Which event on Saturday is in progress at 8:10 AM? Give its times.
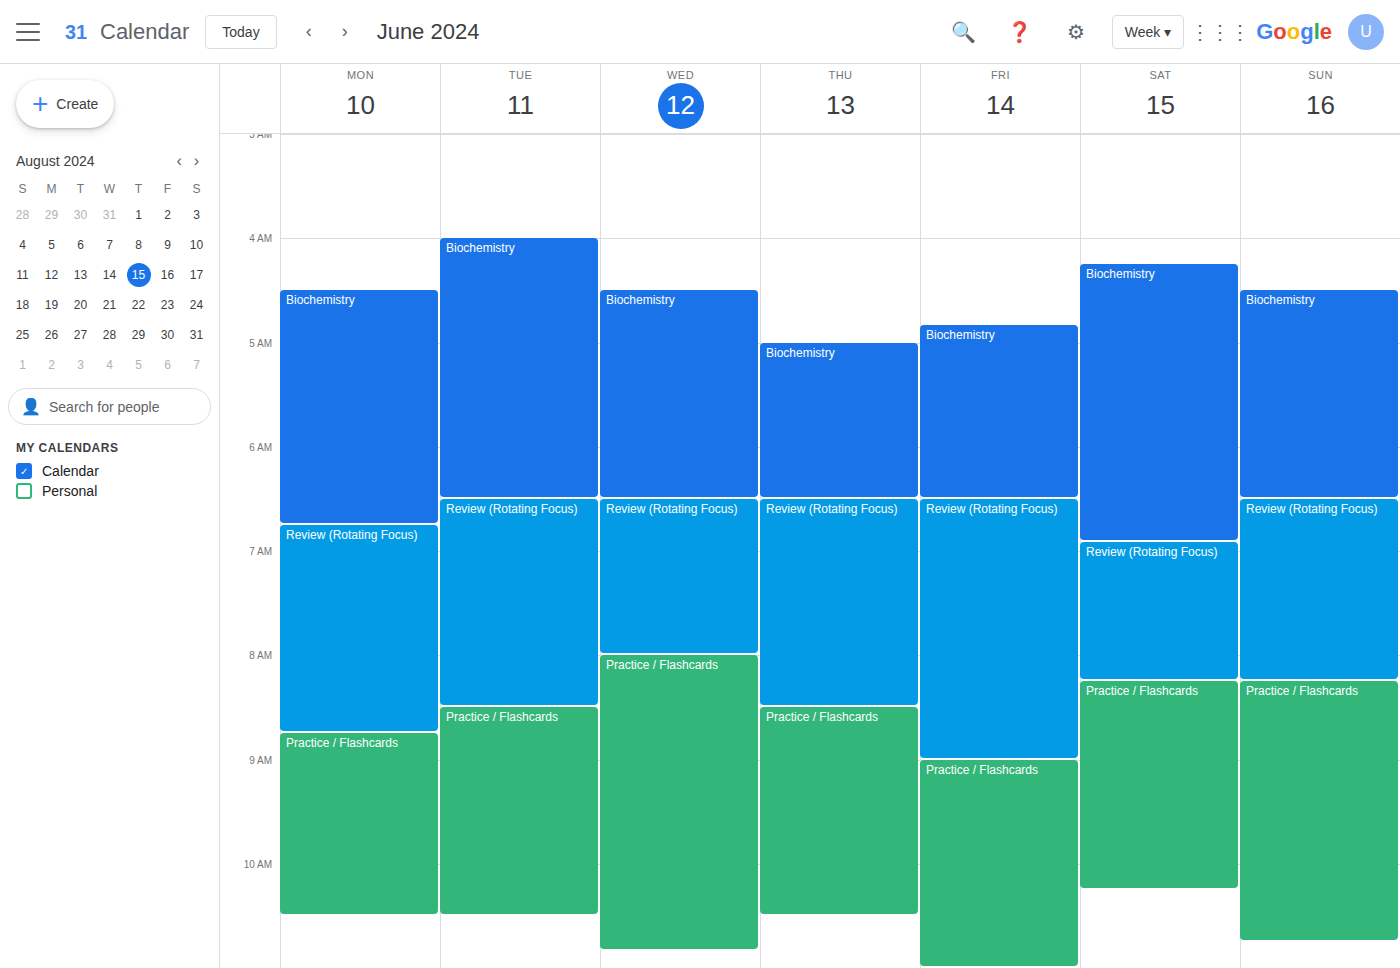
"Review (Rotating Focus)", 6:55 AM to 8:15 AM